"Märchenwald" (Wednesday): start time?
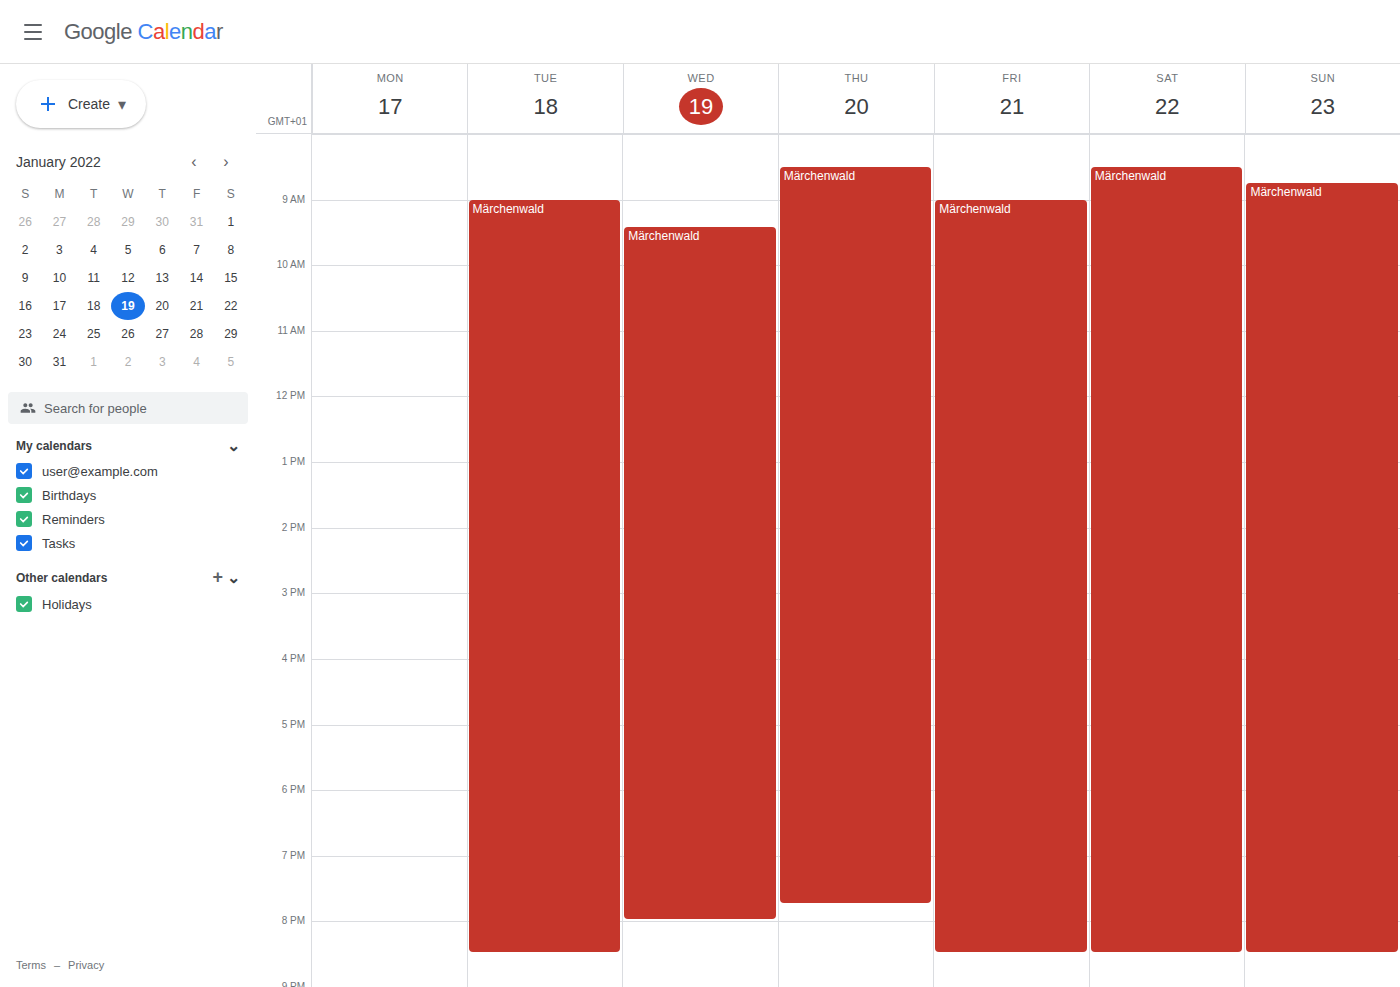
9:25 AM